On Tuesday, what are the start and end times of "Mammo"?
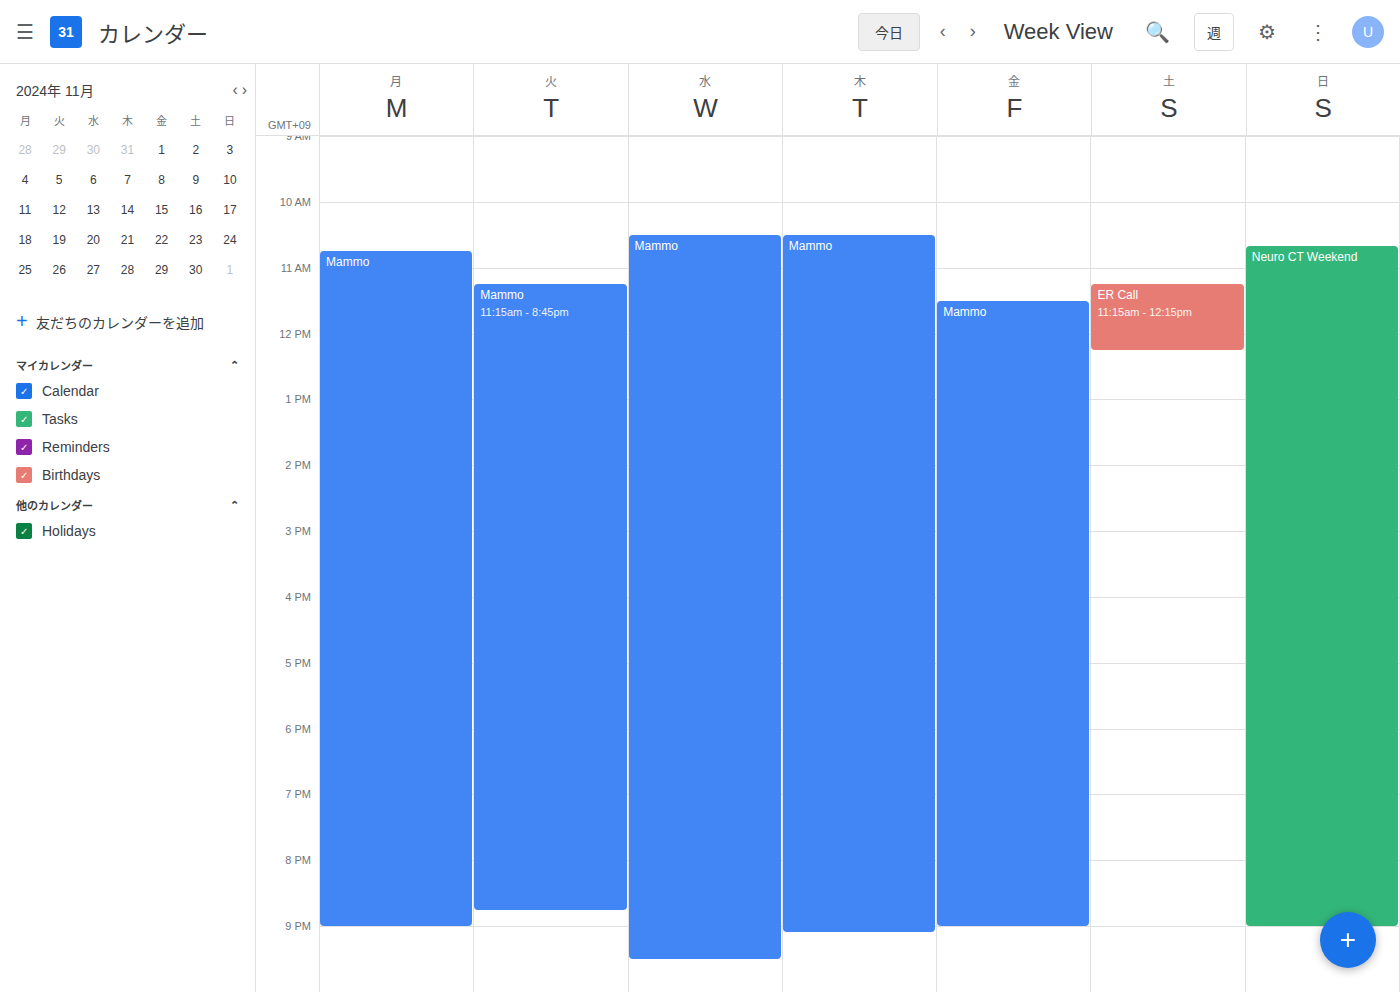
11:15 AM to 8:45 PM